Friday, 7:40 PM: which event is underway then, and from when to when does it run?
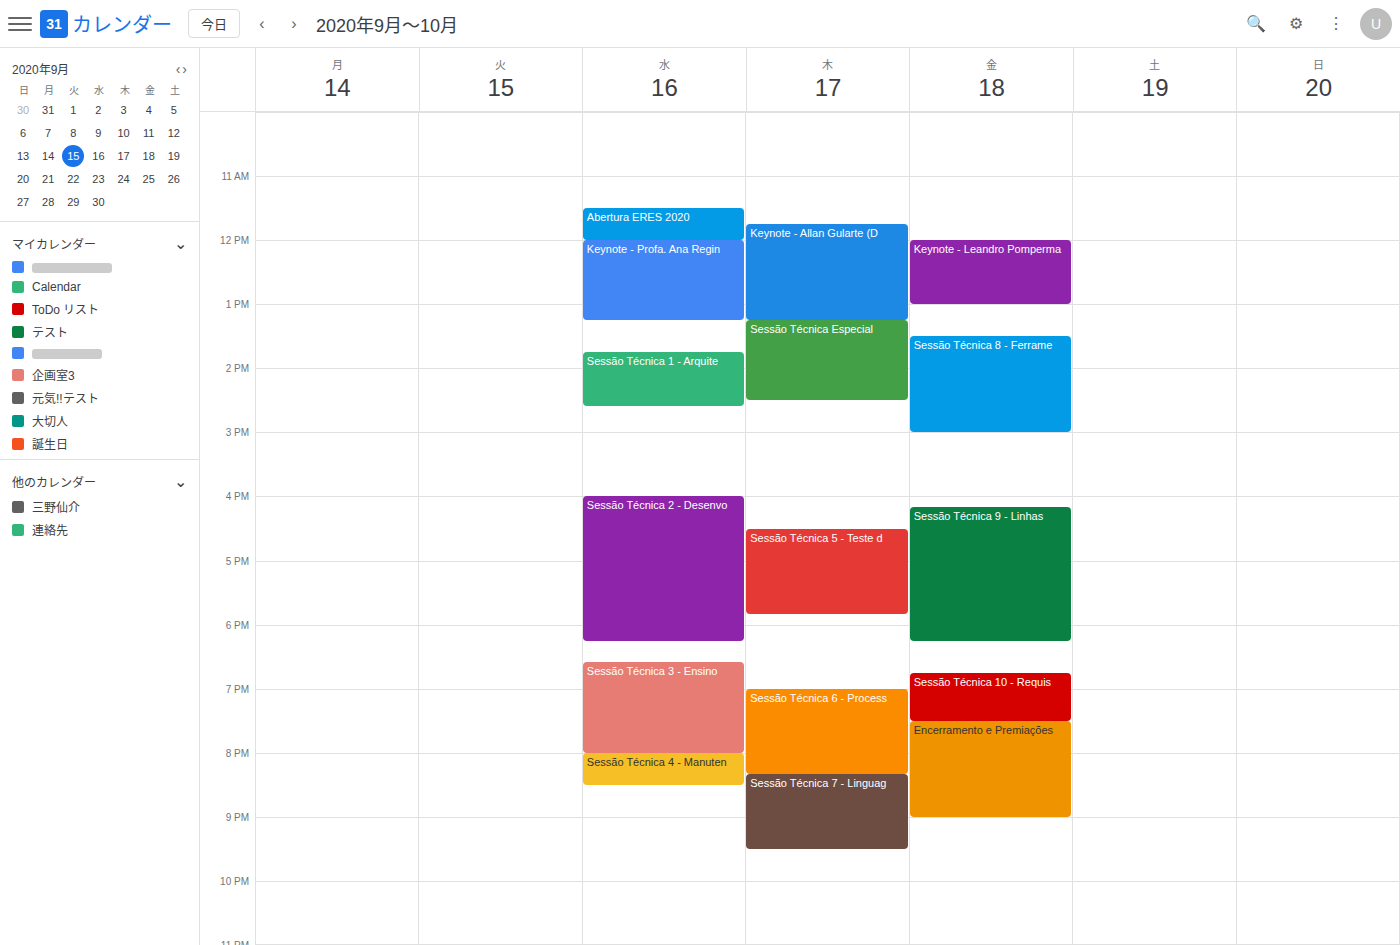
"Encerramento e Premiações", 7:30 PM to 9:00 PM